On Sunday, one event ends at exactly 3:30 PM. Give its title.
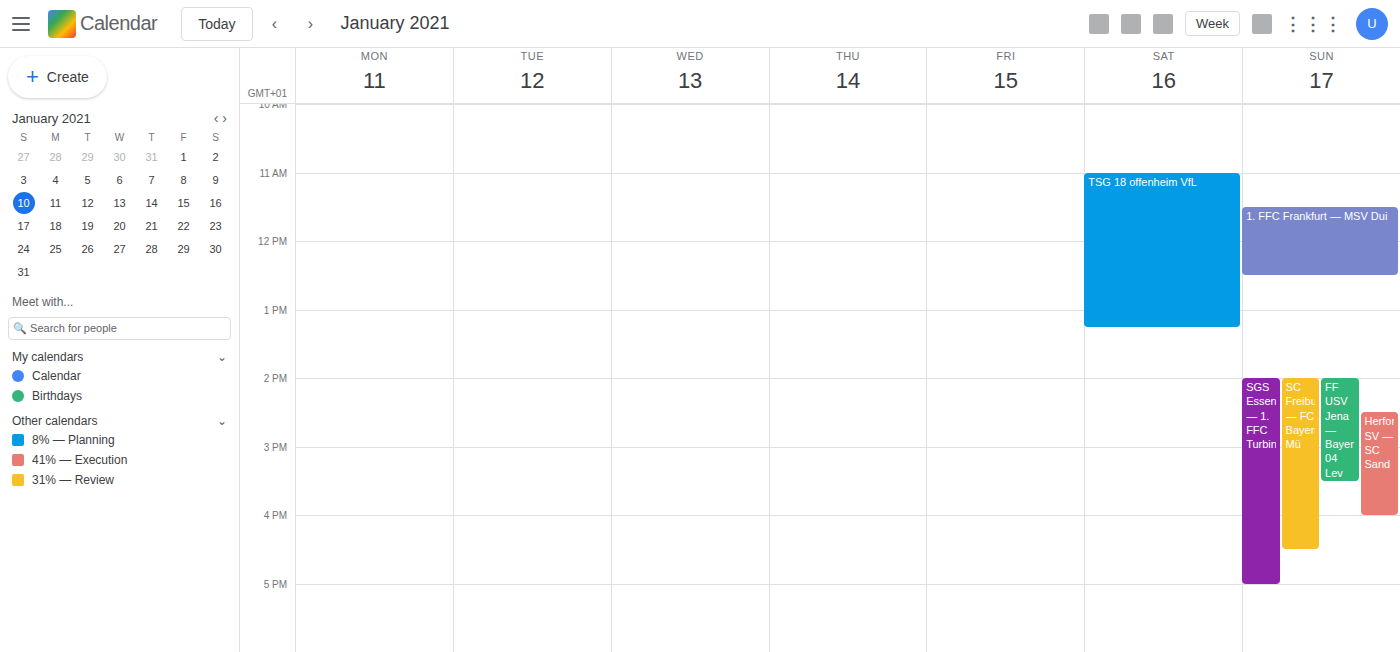
"FF USV Jena — Bayer 04 Lev"